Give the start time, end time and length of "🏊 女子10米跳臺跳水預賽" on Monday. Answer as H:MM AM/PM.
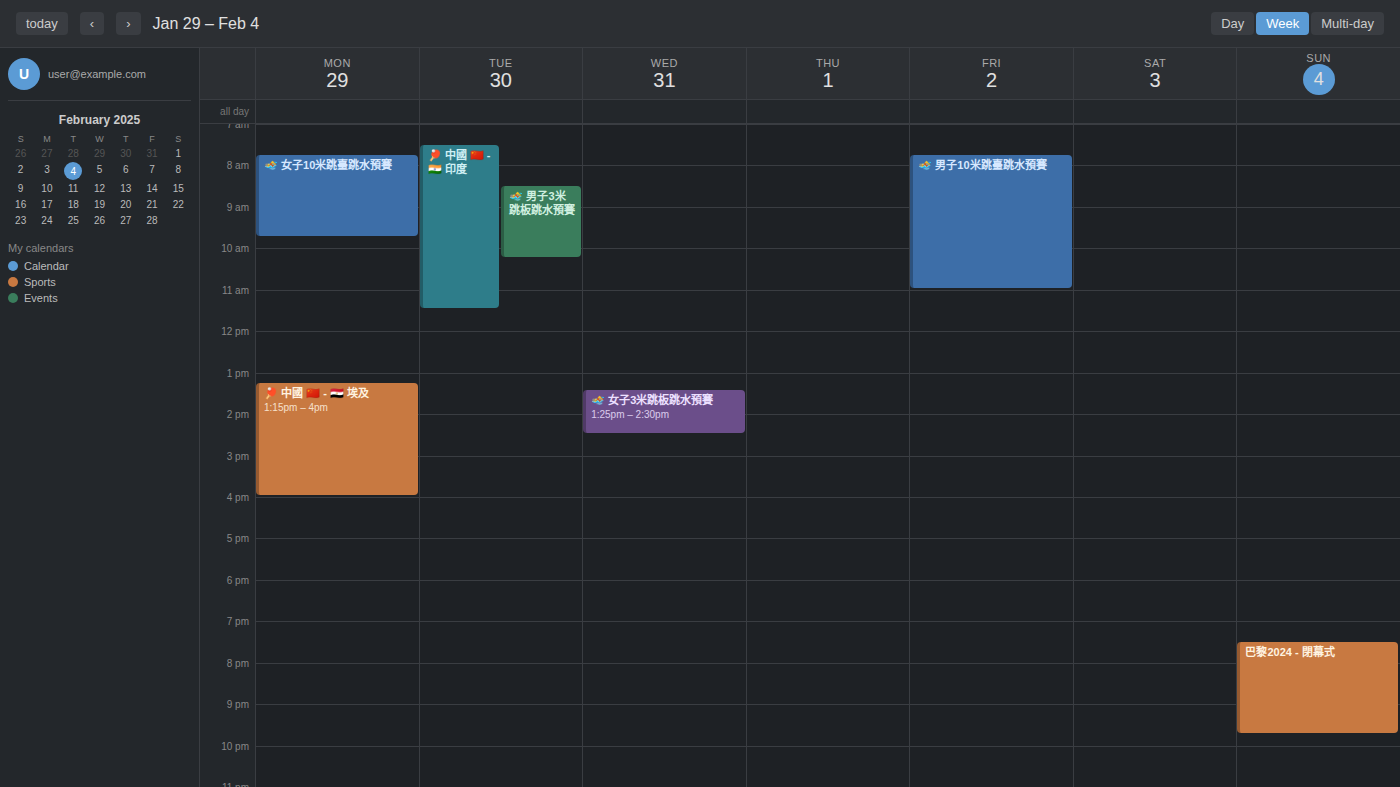
7:45 AM to 9:45 AM, 2 hours